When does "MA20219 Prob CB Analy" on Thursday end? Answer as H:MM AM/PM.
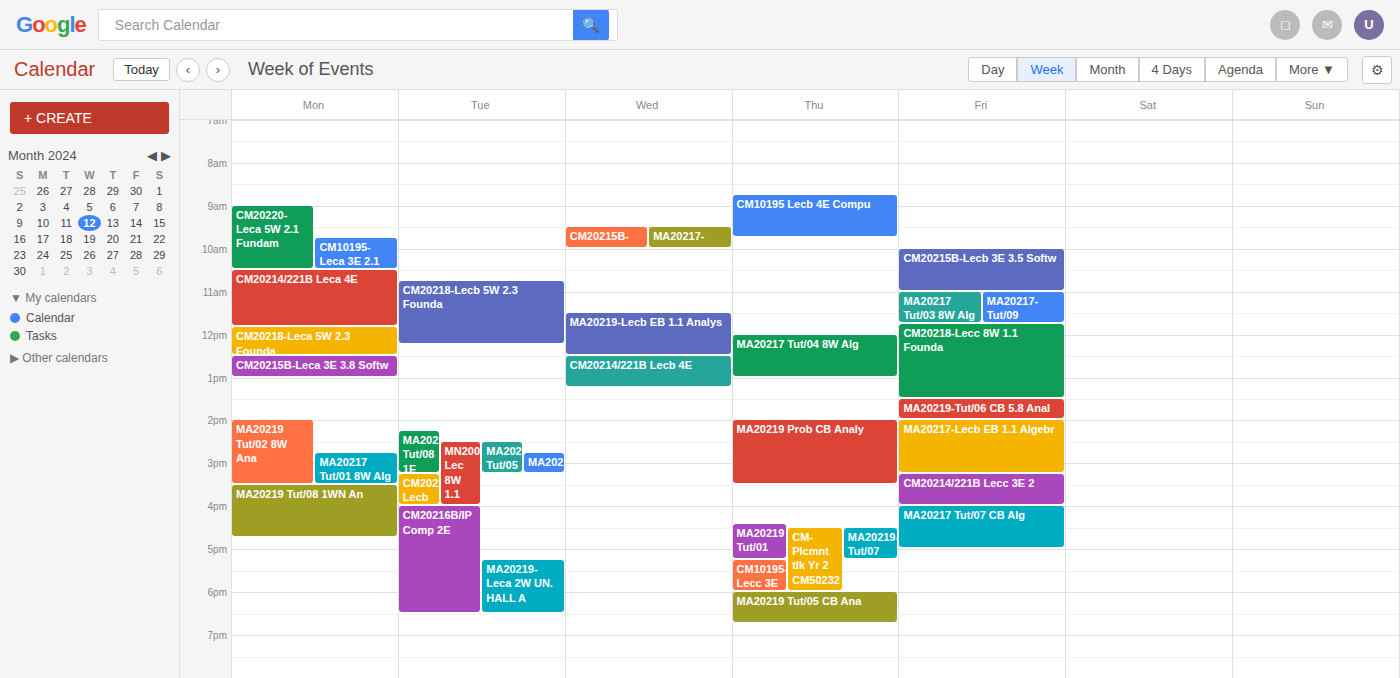
3:30 PM